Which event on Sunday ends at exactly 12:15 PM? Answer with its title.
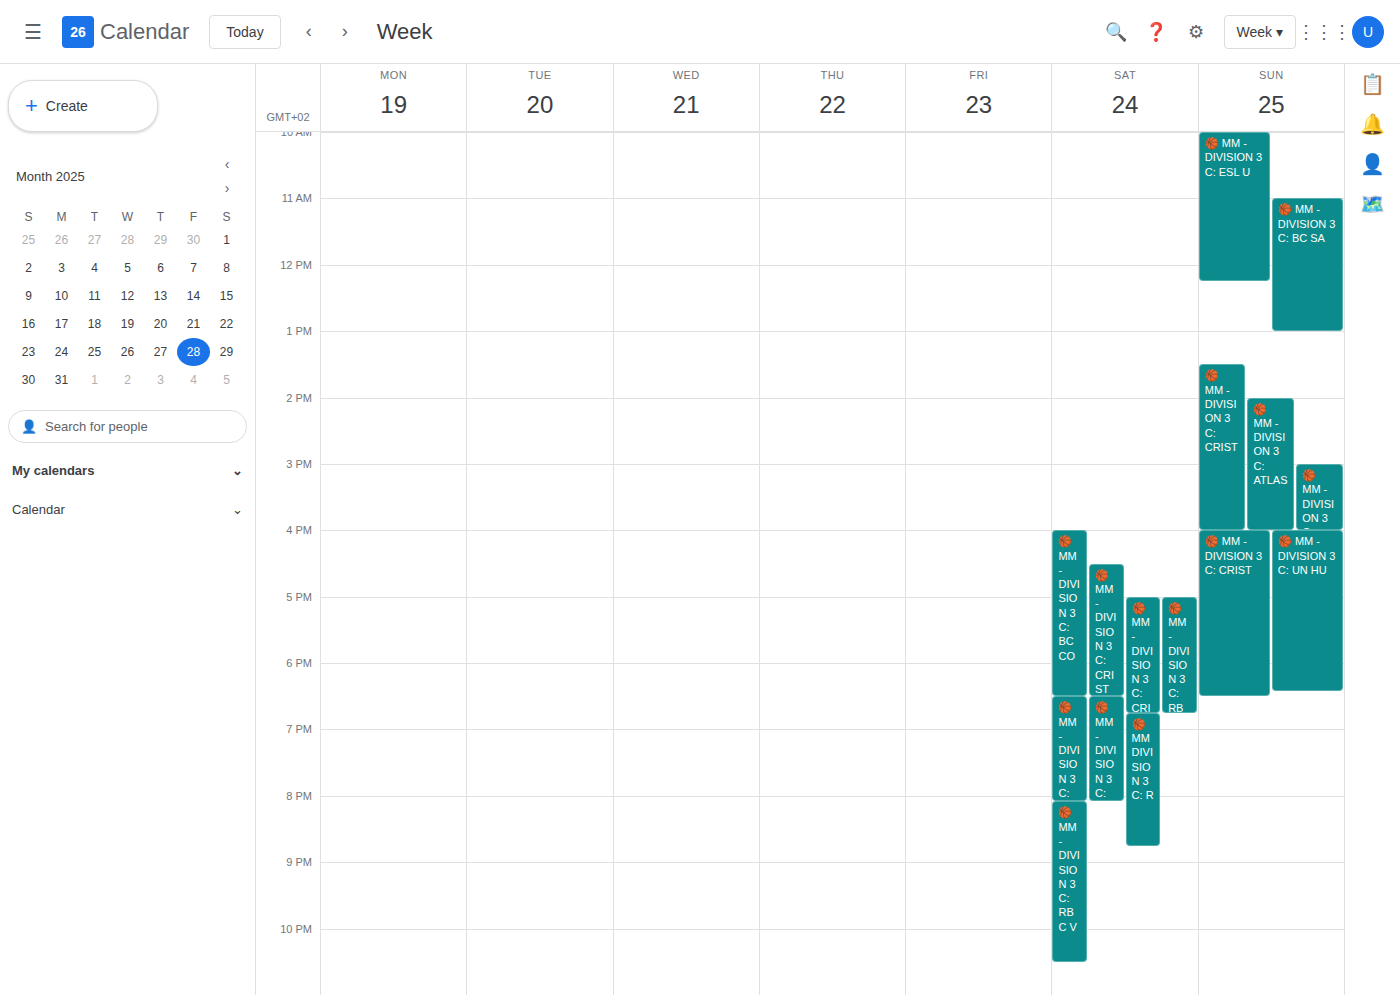
"🏀 MM - DIVISION 3 C: ESL U"